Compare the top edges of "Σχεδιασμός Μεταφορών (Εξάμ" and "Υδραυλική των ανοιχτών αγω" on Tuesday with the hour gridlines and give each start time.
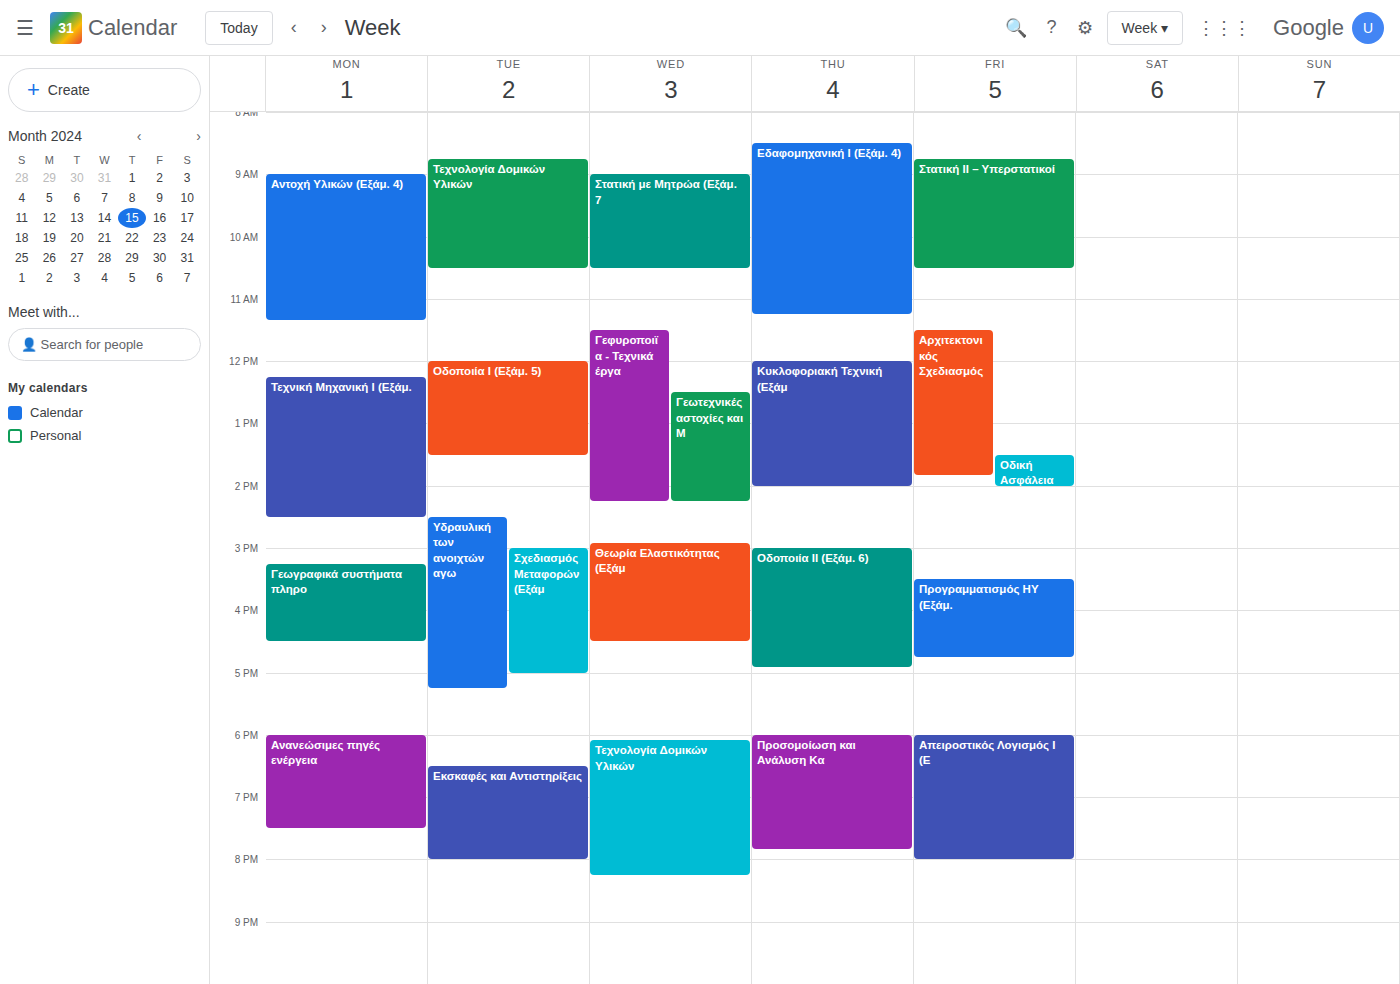
"Σχεδιασμός Μεταφορών (Εξάμ": 3:00 PM, exactly on the 3 PM line. "Υδραυλική των ανοιχτών αγω": 2:30 PM, halfway between the 2 PM and 3 PM lines.